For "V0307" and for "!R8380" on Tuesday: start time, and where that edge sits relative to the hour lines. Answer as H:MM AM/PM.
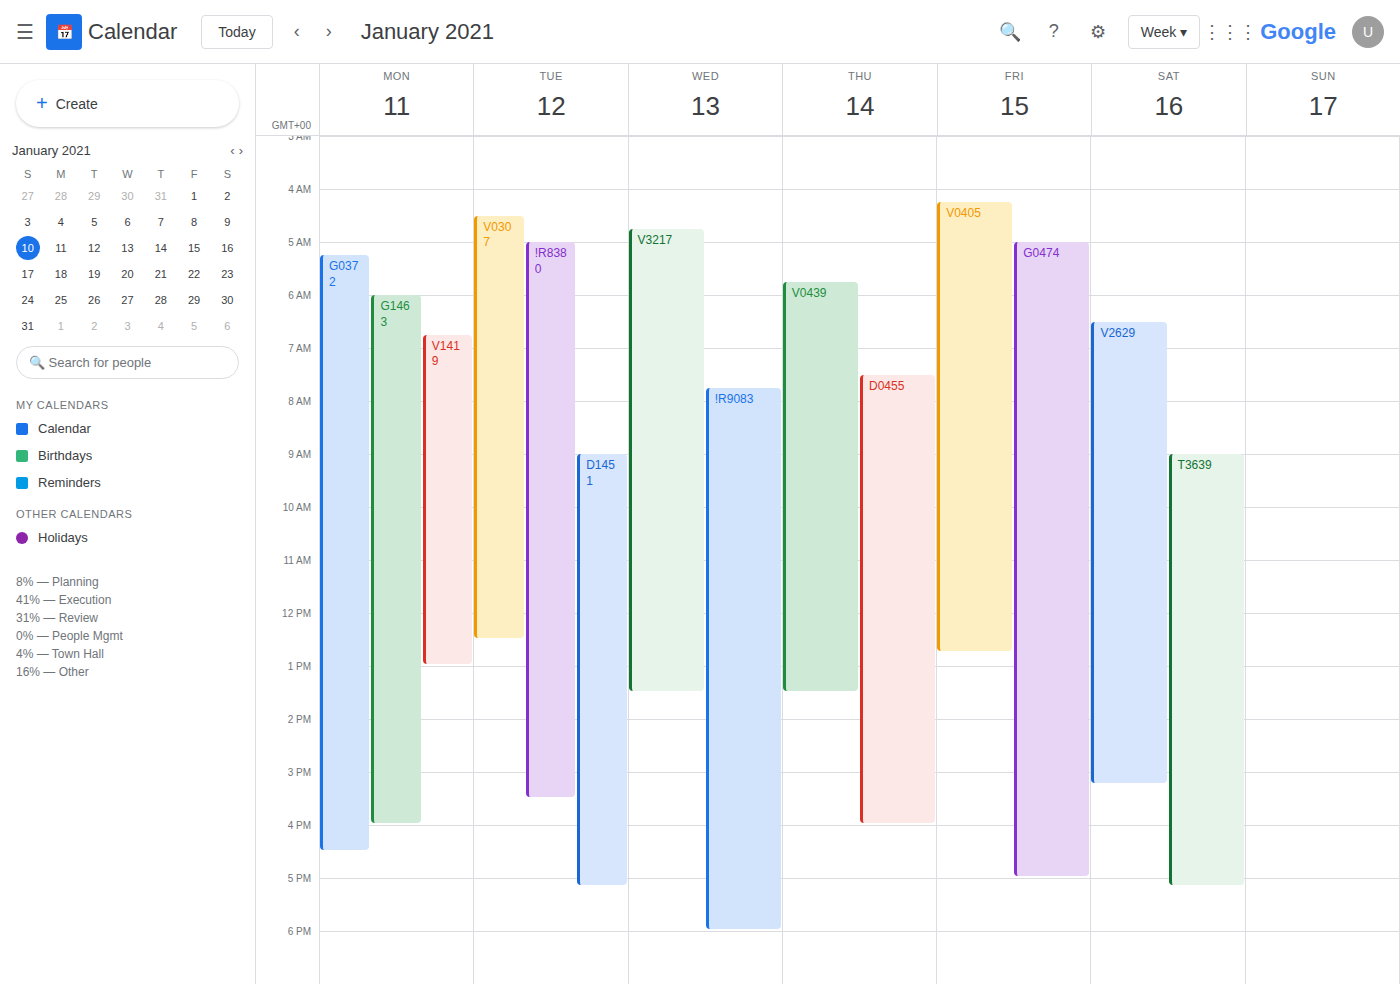
"V0307": 4:30 AM, halfway between the 4 AM and 5 AM lines. "!R8380": 5:00 AM, exactly on the 5 AM line.